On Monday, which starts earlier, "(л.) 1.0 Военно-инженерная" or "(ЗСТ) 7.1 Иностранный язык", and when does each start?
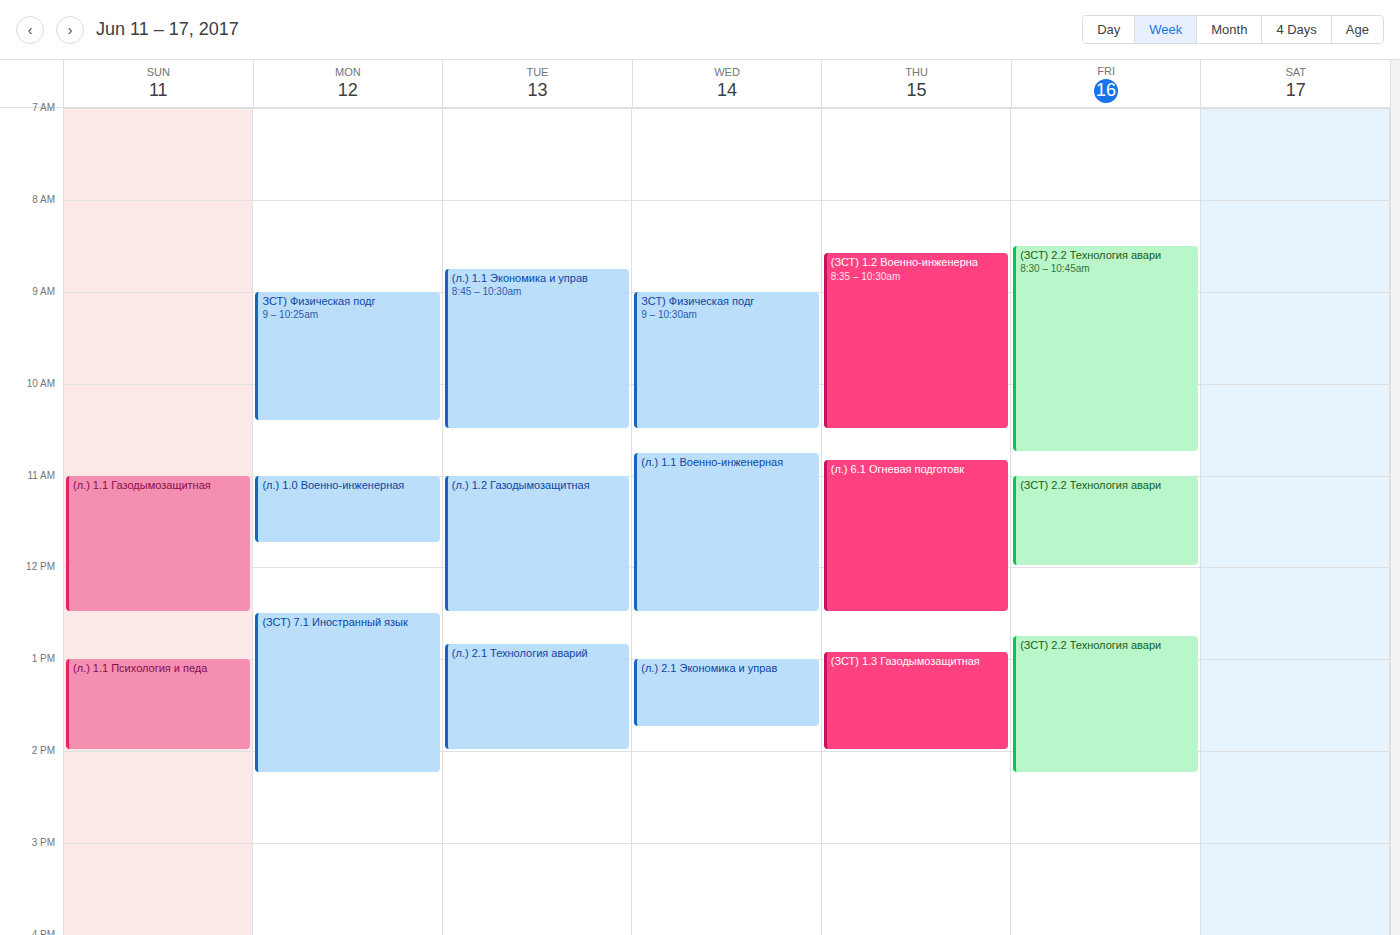
"(л.) 1.0 Военно-инженерная" 11:00 AM; "(ЗСТ) 7.1 Иностранный язык" 12:30 PM.